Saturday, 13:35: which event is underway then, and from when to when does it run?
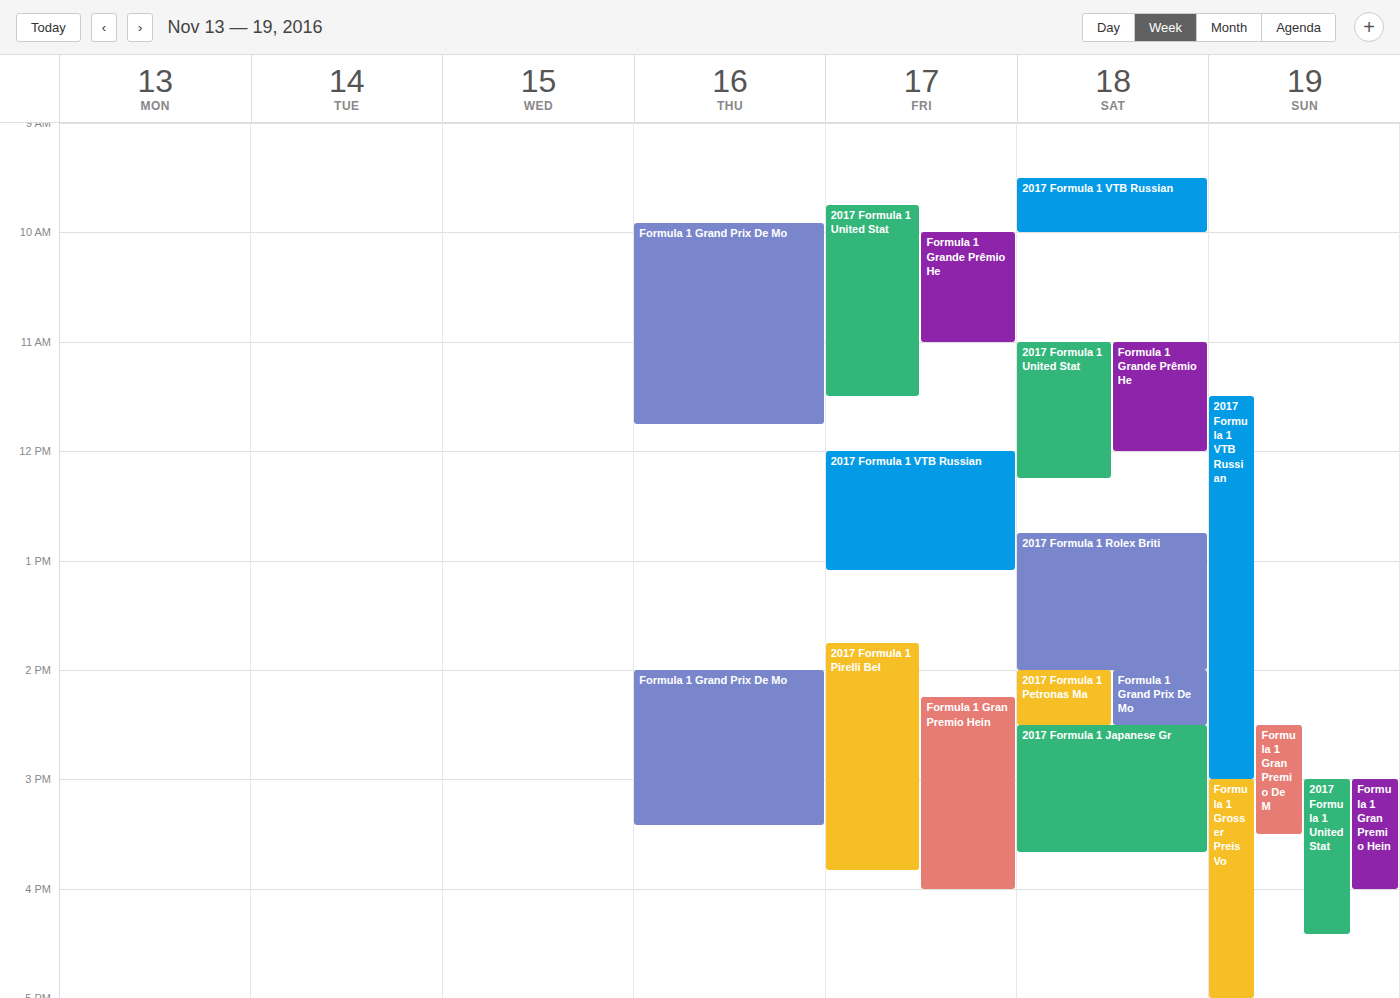
"2017 Formula 1 Rolex Briti", 12:45 to 14:00